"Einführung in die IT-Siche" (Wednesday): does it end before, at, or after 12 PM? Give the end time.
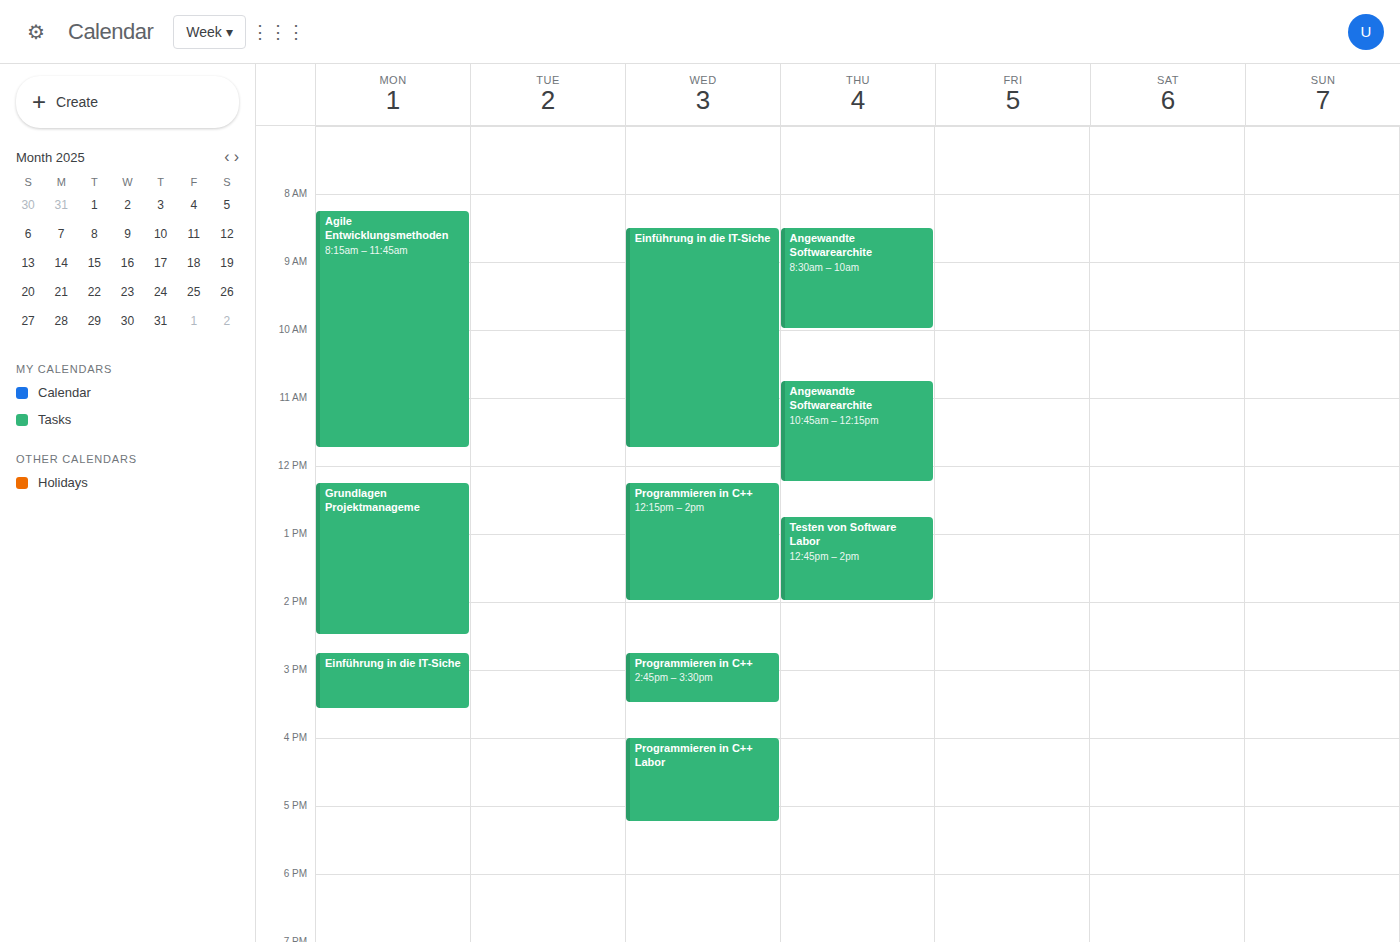
11:45 AM -- before 12 PM, 15 minutes above the 12 PM line.